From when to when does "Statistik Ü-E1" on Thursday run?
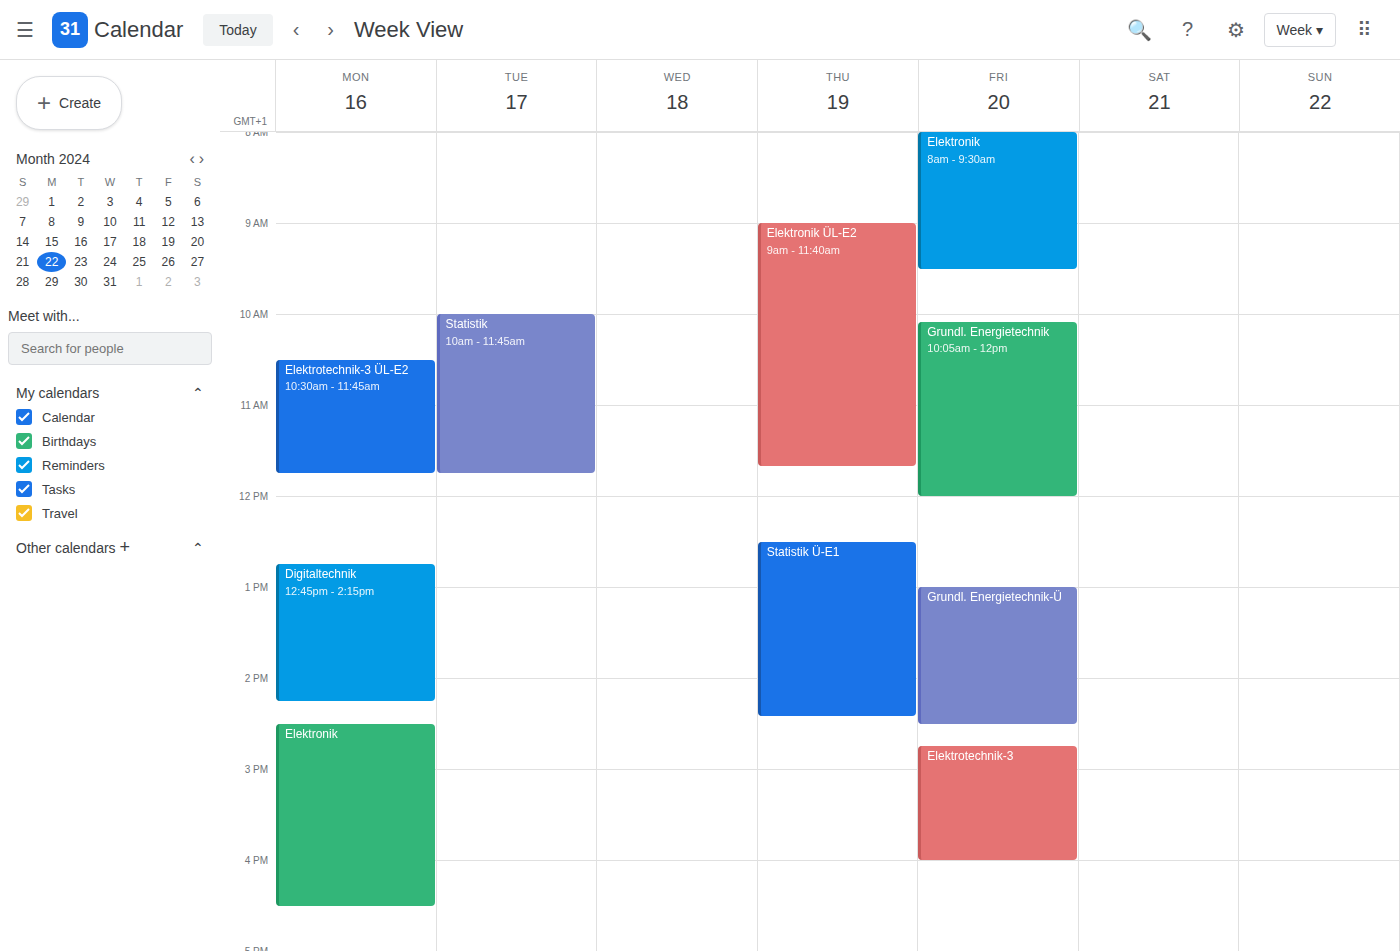
12:30 to 14:25